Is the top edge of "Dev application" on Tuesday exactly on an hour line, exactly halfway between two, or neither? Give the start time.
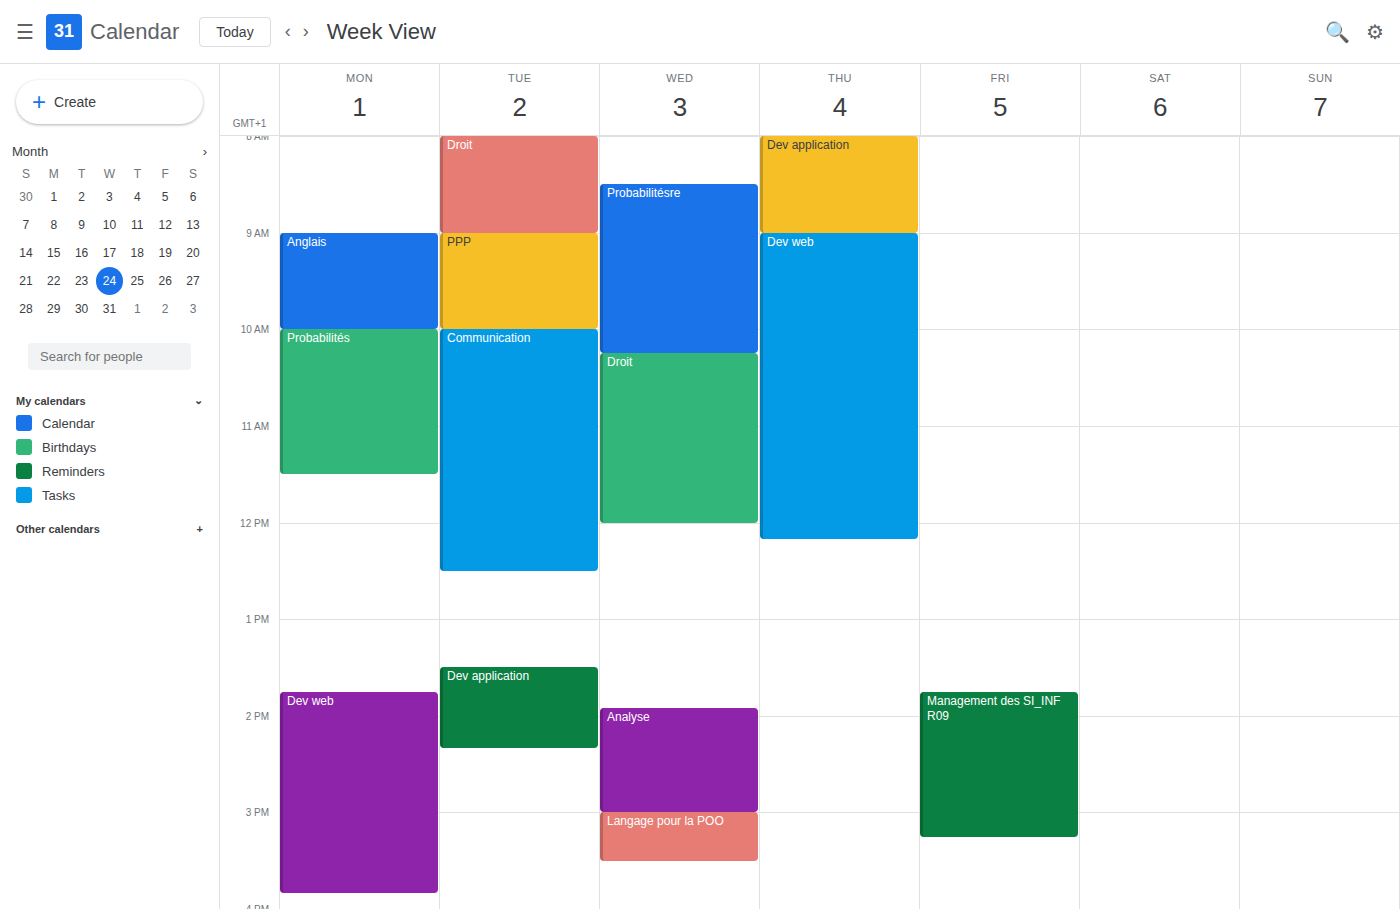
1:30 PM -- halfway between the 1 PM and 2 PM lines.